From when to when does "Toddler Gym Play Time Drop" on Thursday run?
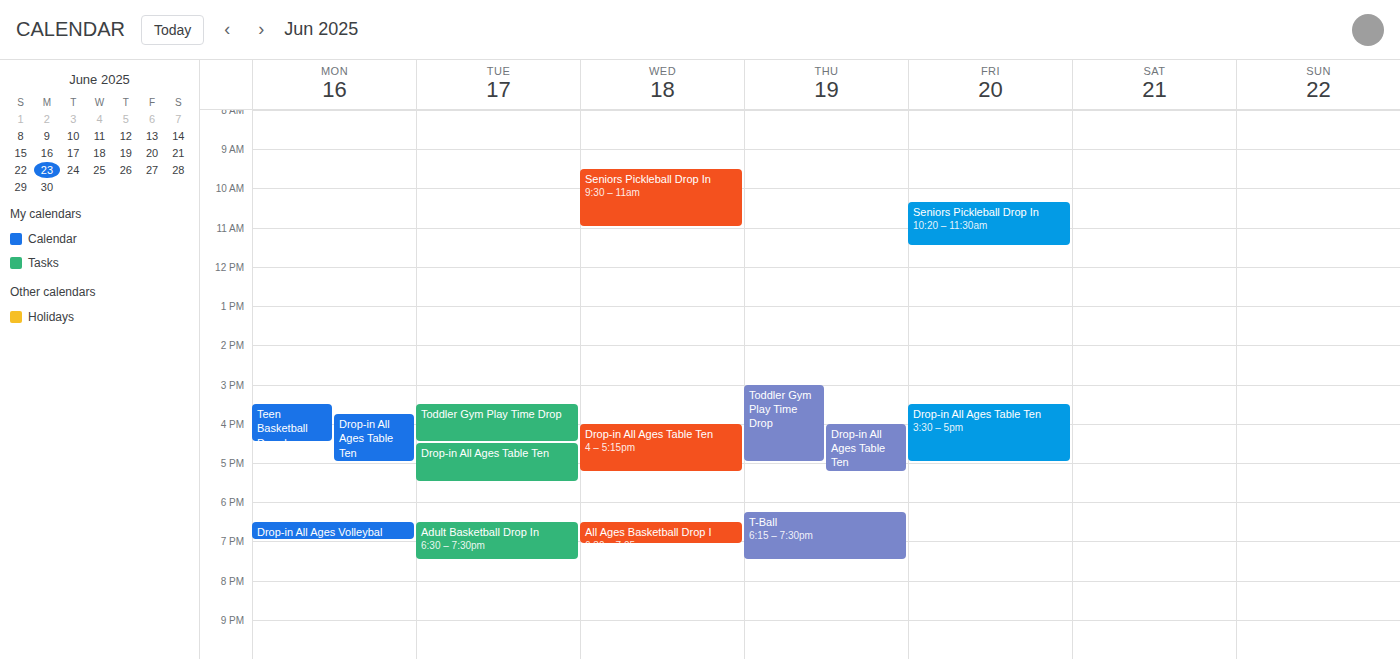
3:00 PM to 5:00 PM